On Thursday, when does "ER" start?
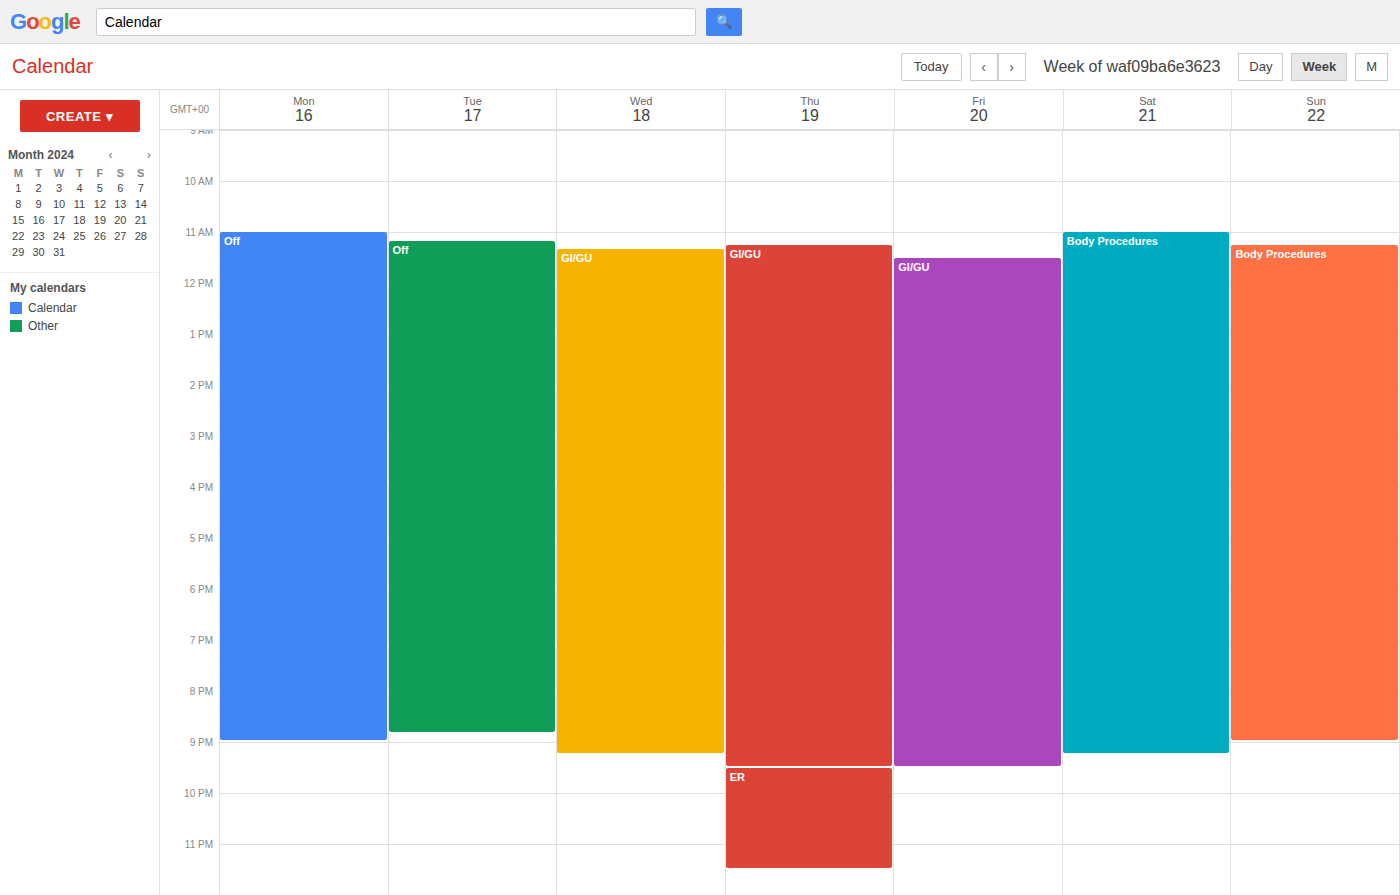
9:30 PM